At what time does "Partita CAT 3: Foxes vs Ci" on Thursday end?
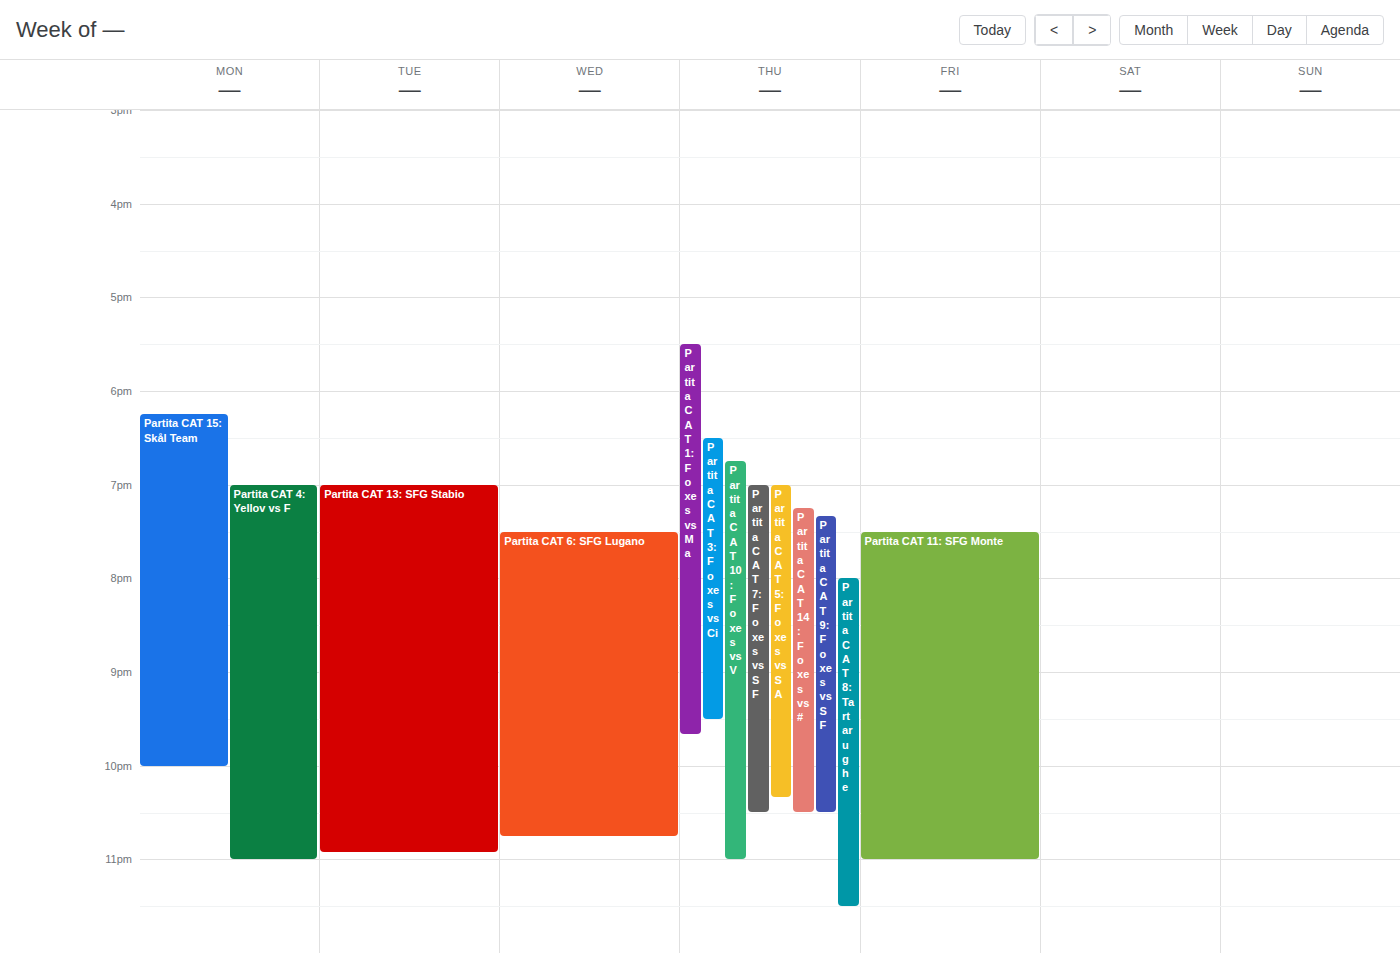
21:30